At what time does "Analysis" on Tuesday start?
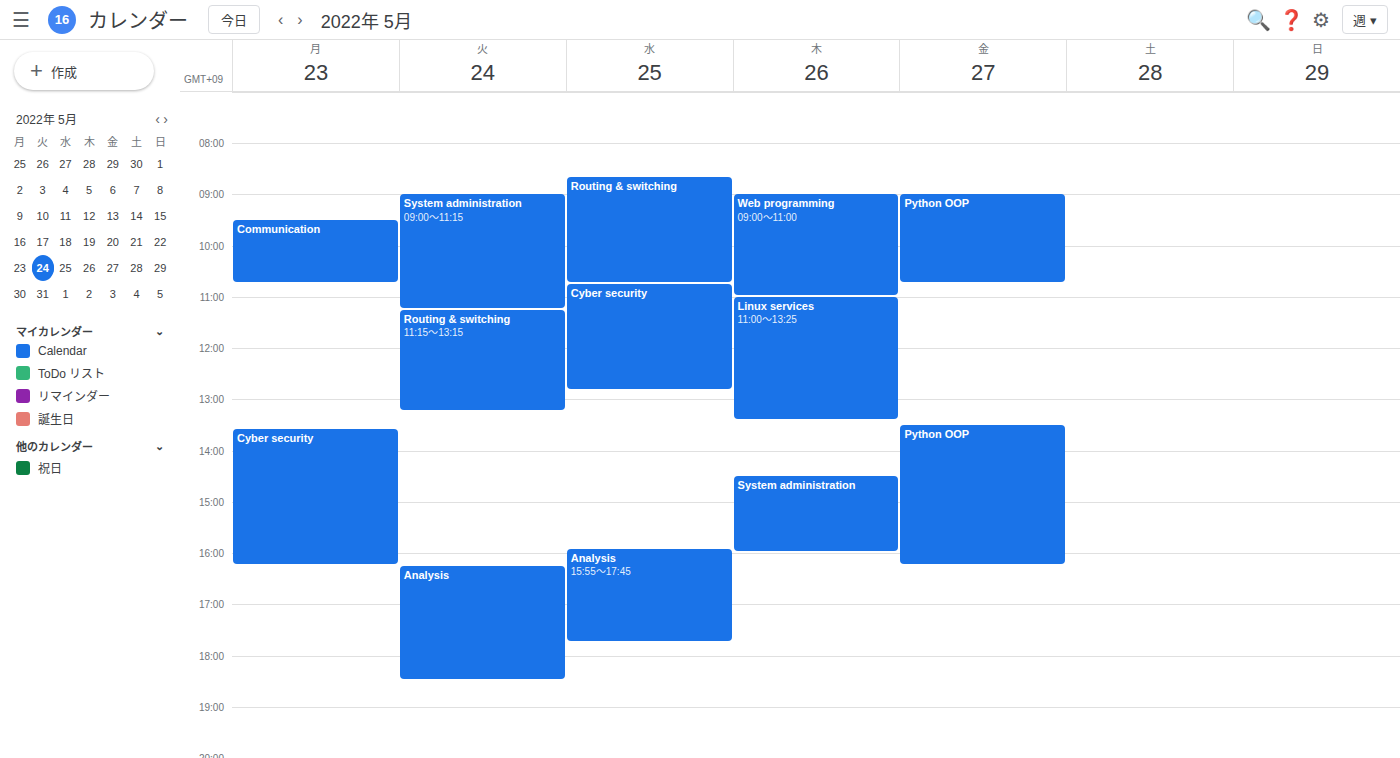
4:15 PM